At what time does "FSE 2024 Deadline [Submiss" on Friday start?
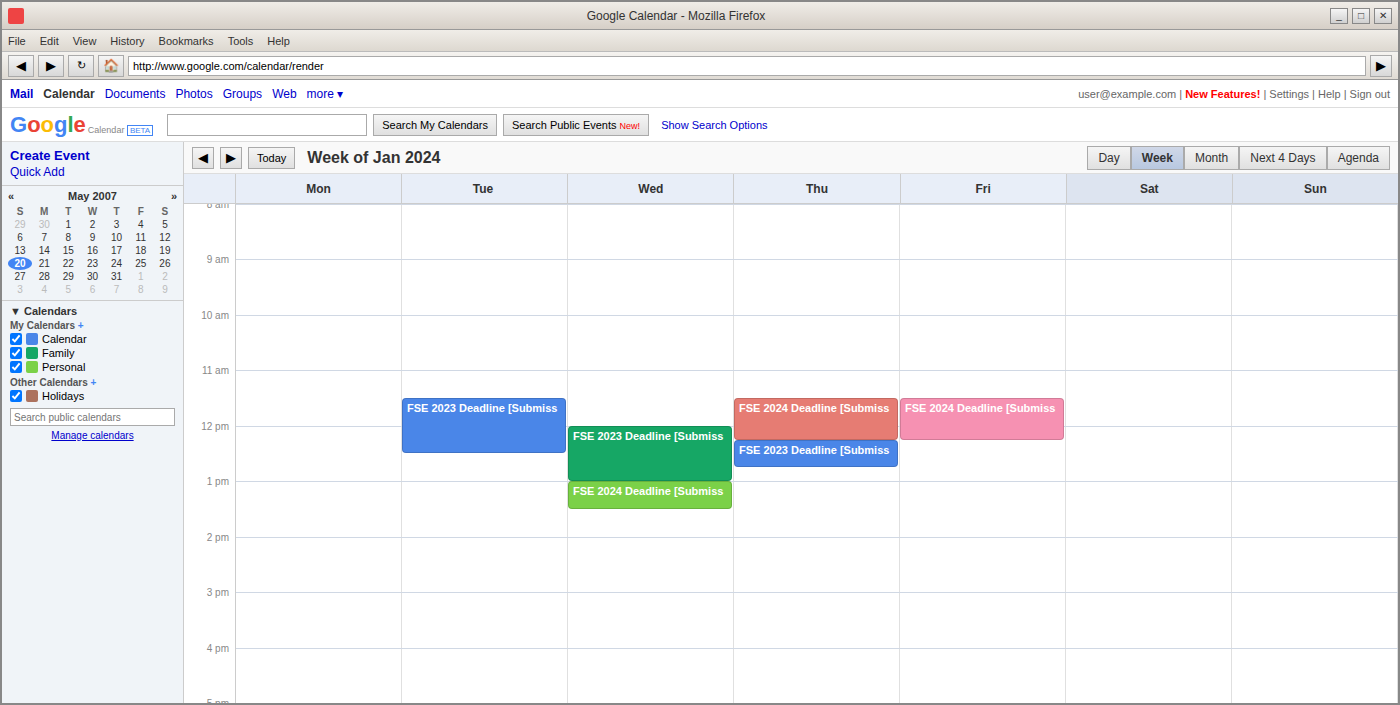
11:30 AM